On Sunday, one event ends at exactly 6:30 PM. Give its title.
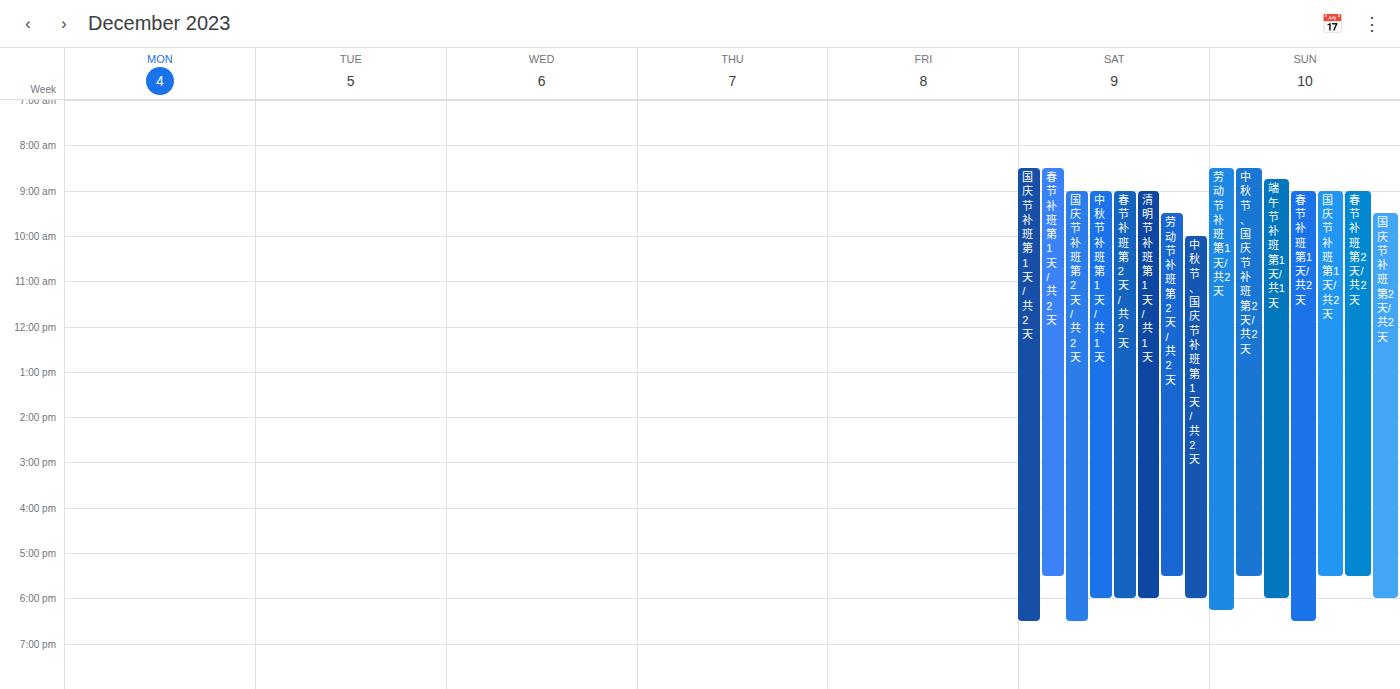
"春节 补班 第1天/共2天"